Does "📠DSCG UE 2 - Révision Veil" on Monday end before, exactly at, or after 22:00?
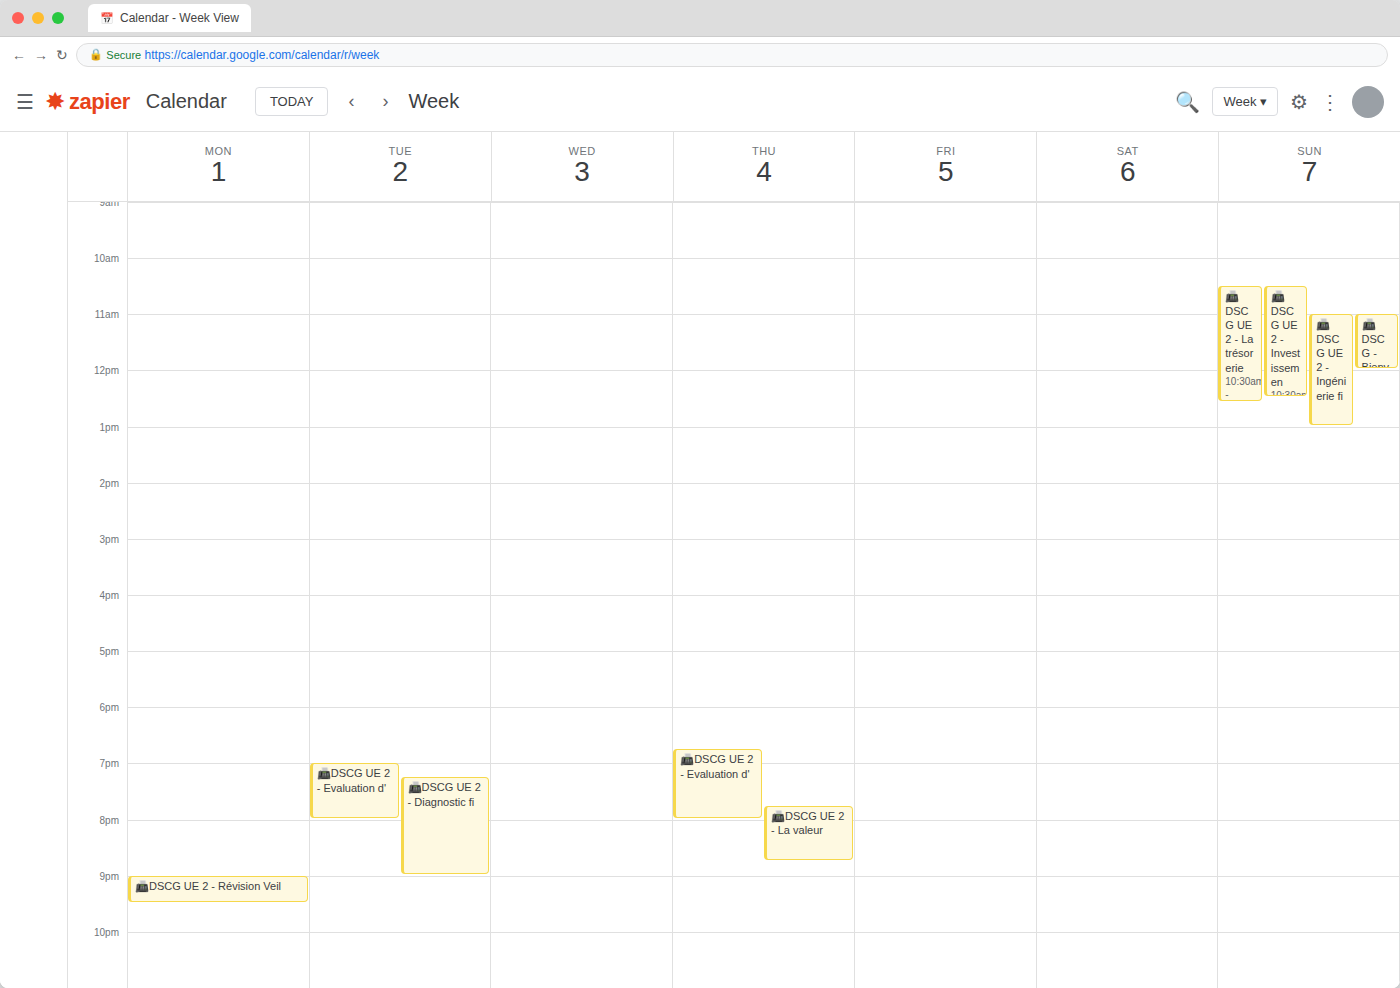
21:30 -- before 22:00, 30 minutes above the 22:00 line.